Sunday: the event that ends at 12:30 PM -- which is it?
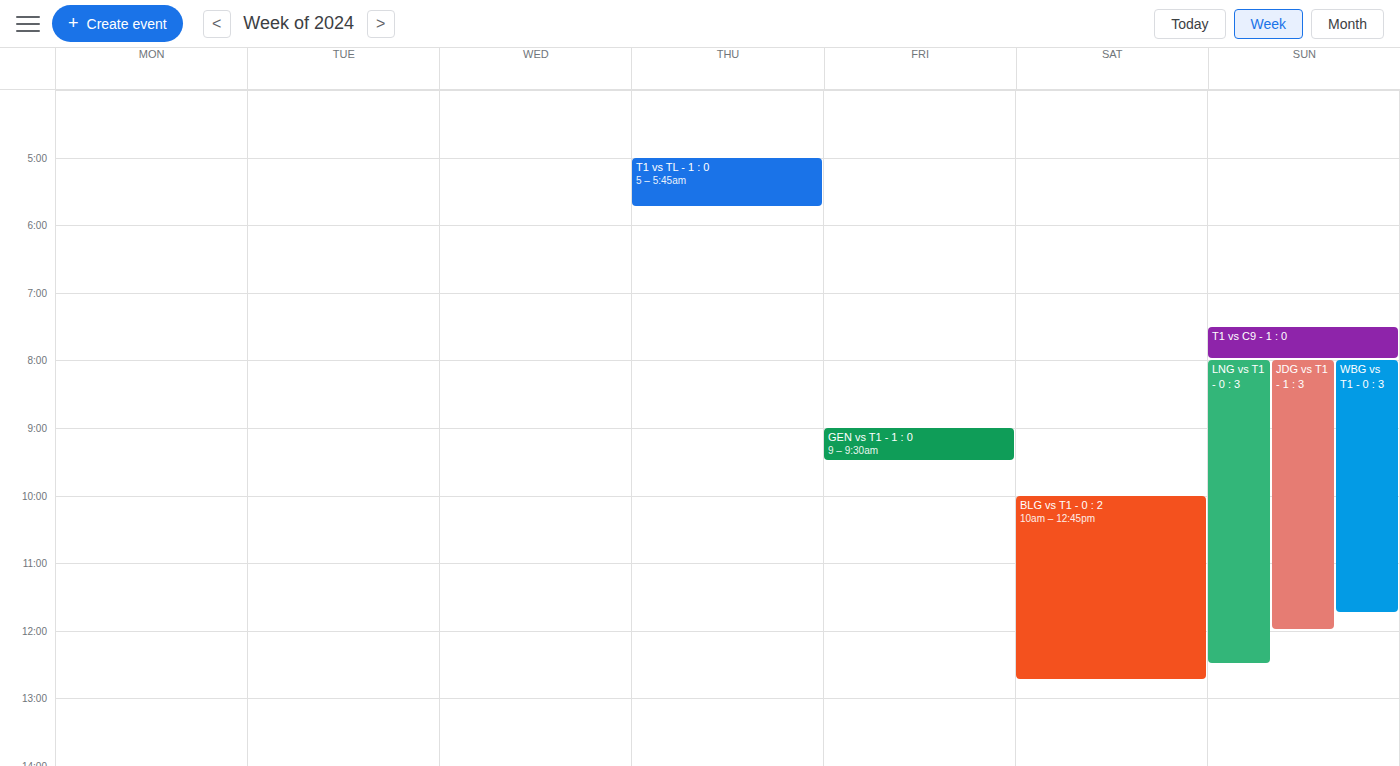
"LNG vs T1 - 0 : 3"